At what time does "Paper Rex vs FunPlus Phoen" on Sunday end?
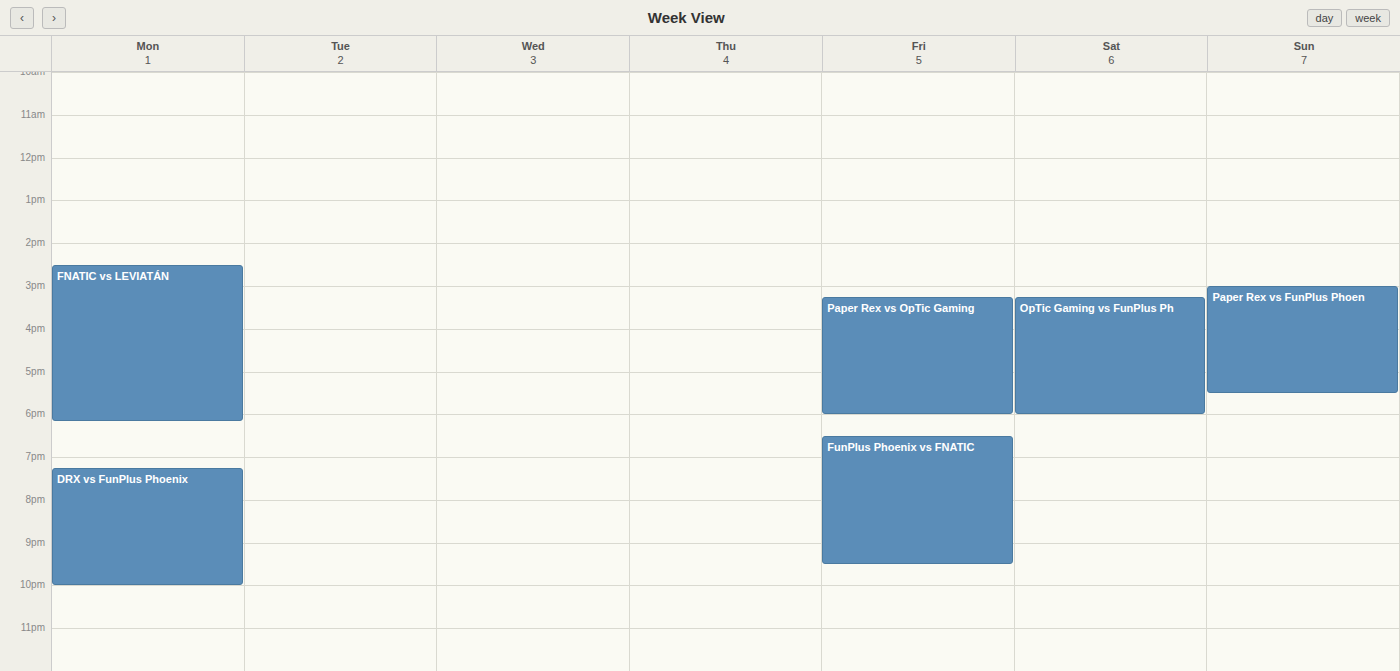
5:30 PM